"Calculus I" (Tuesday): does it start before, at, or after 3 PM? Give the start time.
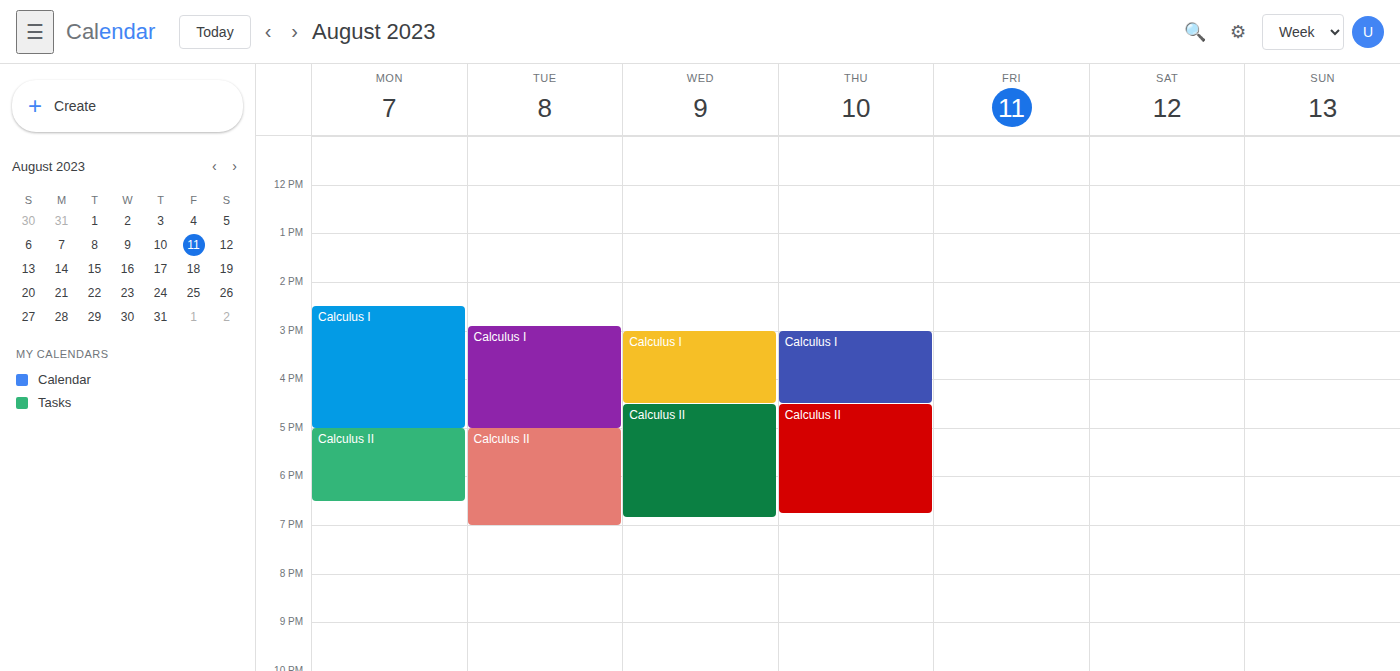
2:55 PM -- before 3 PM, 5 minutes above the 3 PM line.